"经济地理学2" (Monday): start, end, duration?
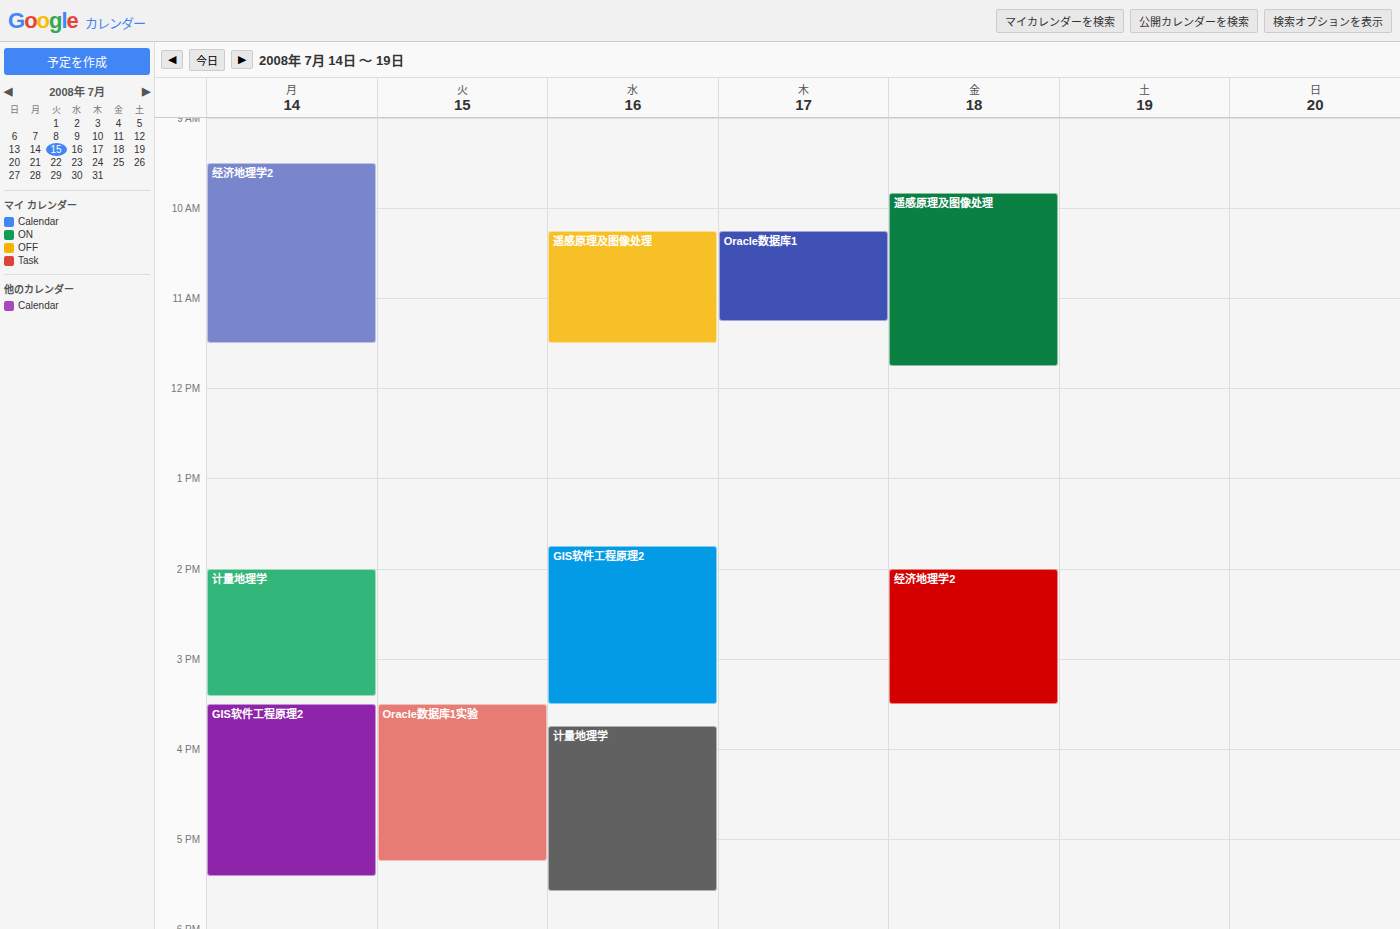
9:30 AM to 11:30 AM, 2 hours